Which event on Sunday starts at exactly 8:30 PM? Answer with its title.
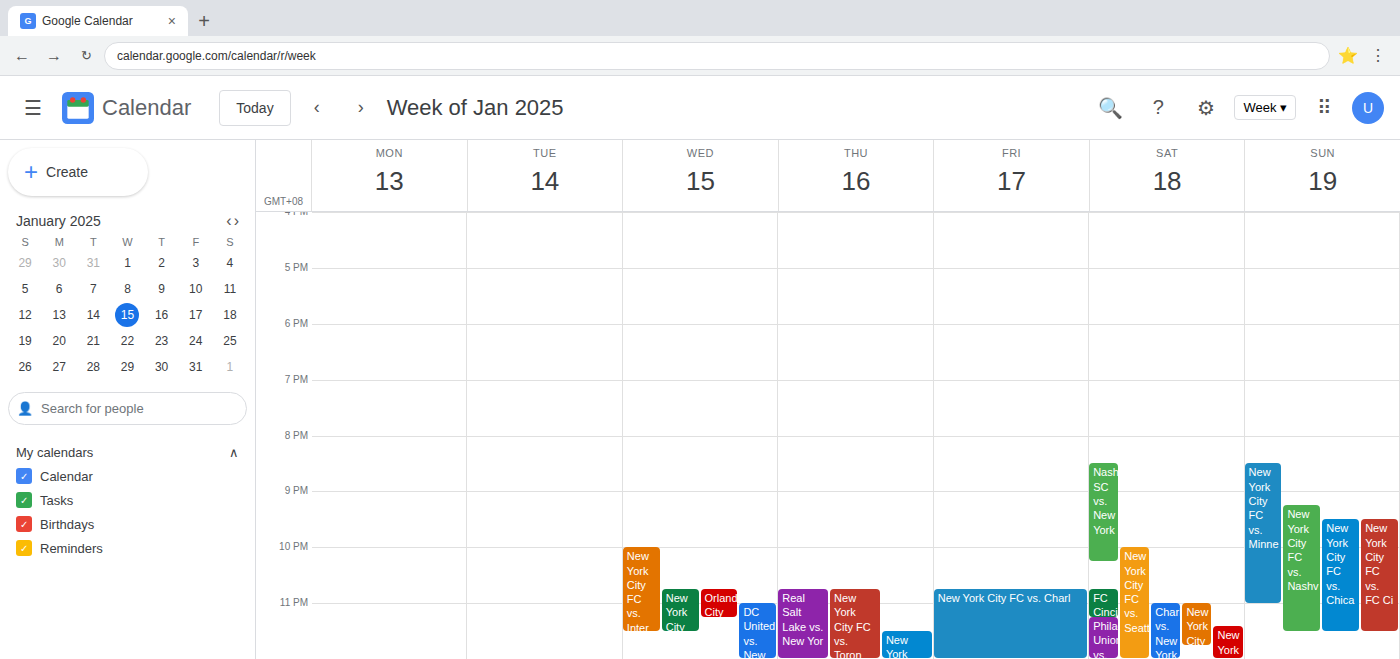
"New York City FC vs. Minne"